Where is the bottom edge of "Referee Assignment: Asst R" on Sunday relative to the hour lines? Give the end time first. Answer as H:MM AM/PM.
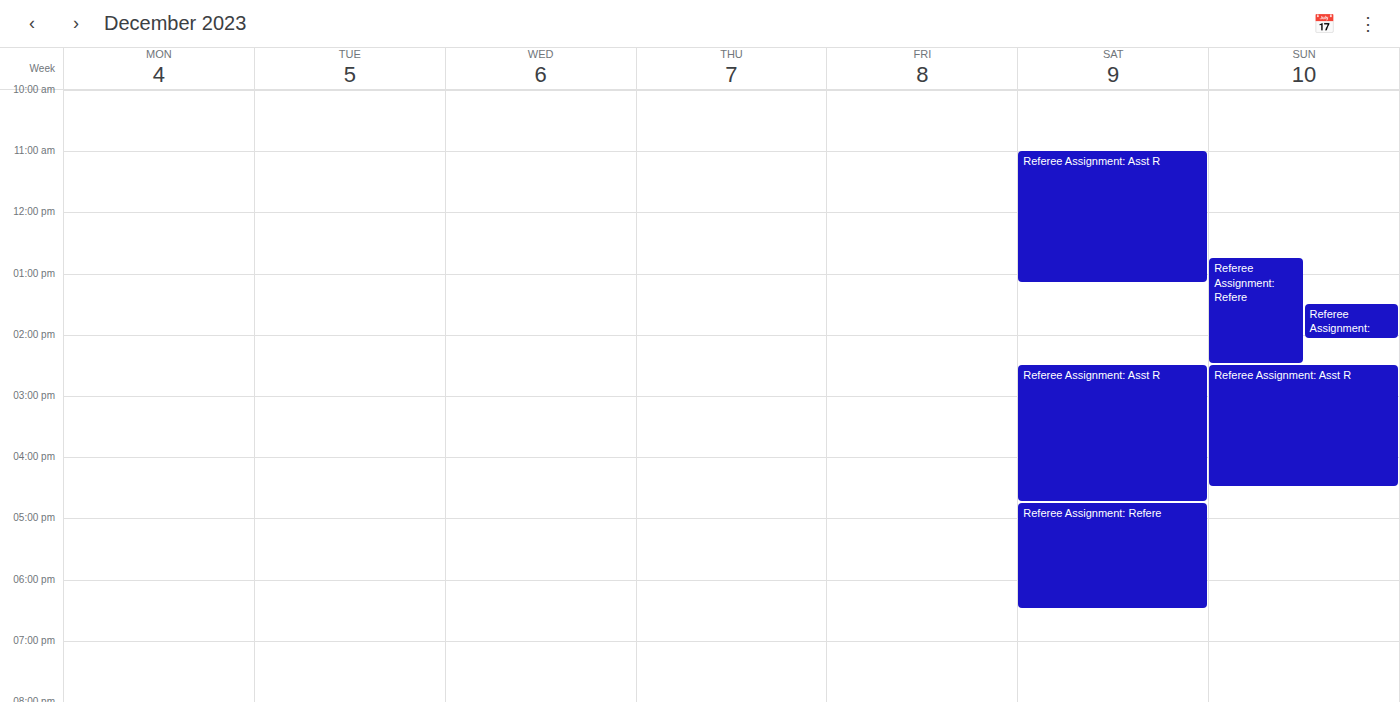
4:30 PM -- halfway between the 4 PM and 5 PM lines.